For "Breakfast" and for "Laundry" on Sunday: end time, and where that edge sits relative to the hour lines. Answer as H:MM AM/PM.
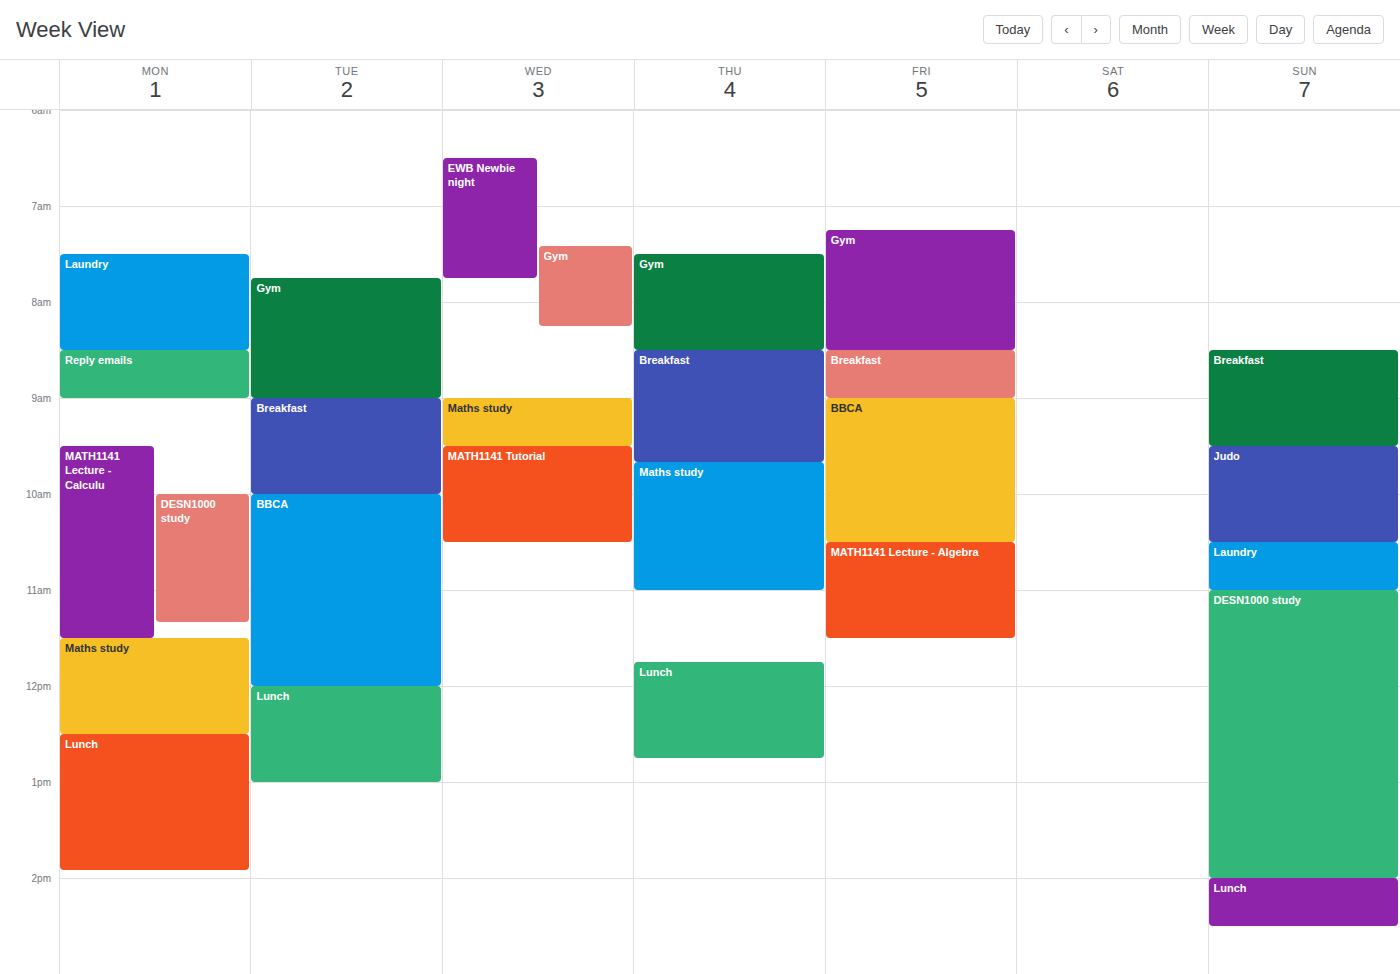
"Breakfast": 9:30 AM, halfway between the 9 AM and 10 AM lines. "Laundry": 11:00 AM, exactly on the 11 AM line.